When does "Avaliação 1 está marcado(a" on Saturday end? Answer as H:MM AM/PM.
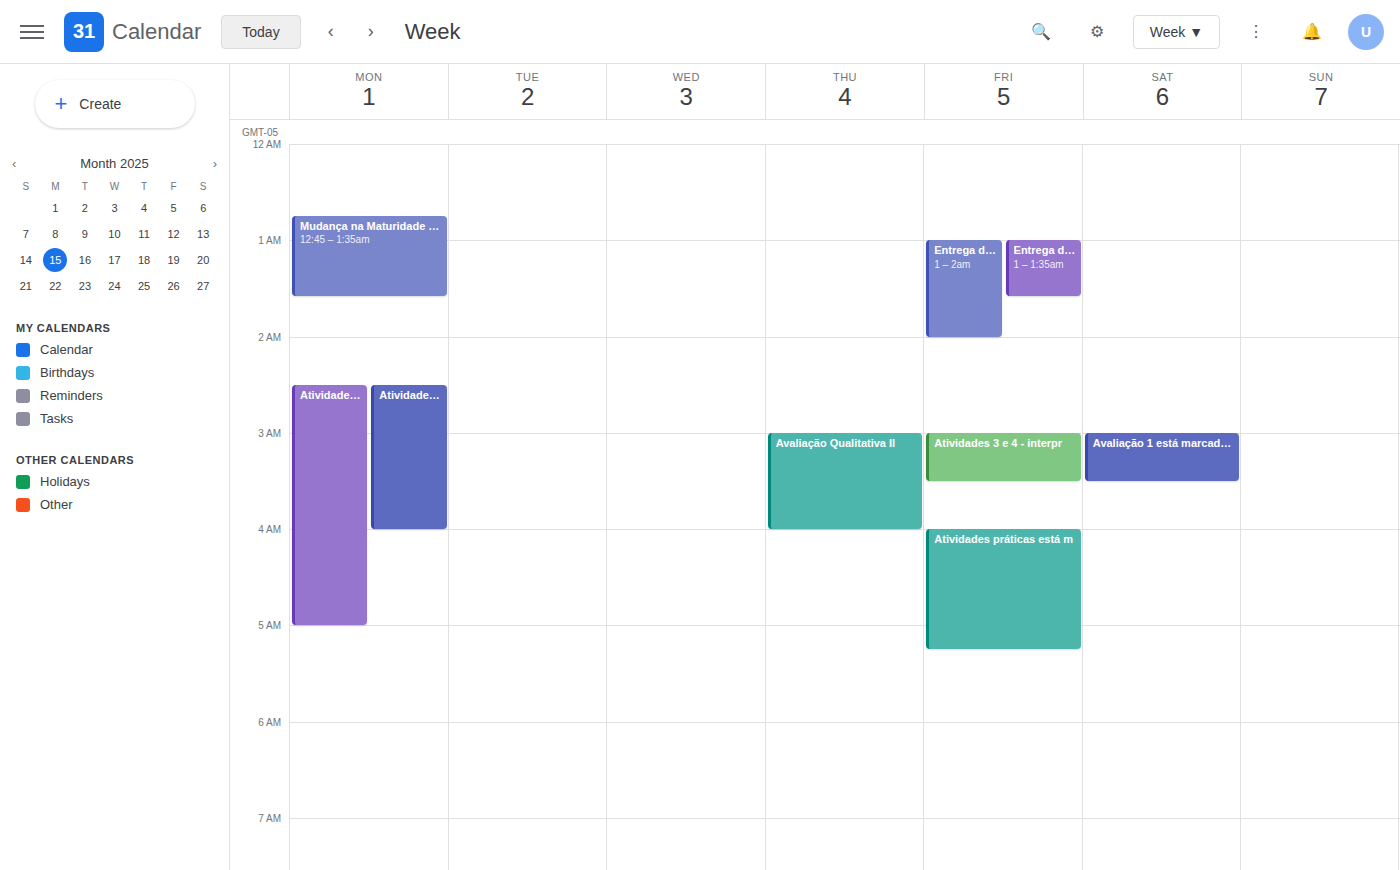
3:30 AM